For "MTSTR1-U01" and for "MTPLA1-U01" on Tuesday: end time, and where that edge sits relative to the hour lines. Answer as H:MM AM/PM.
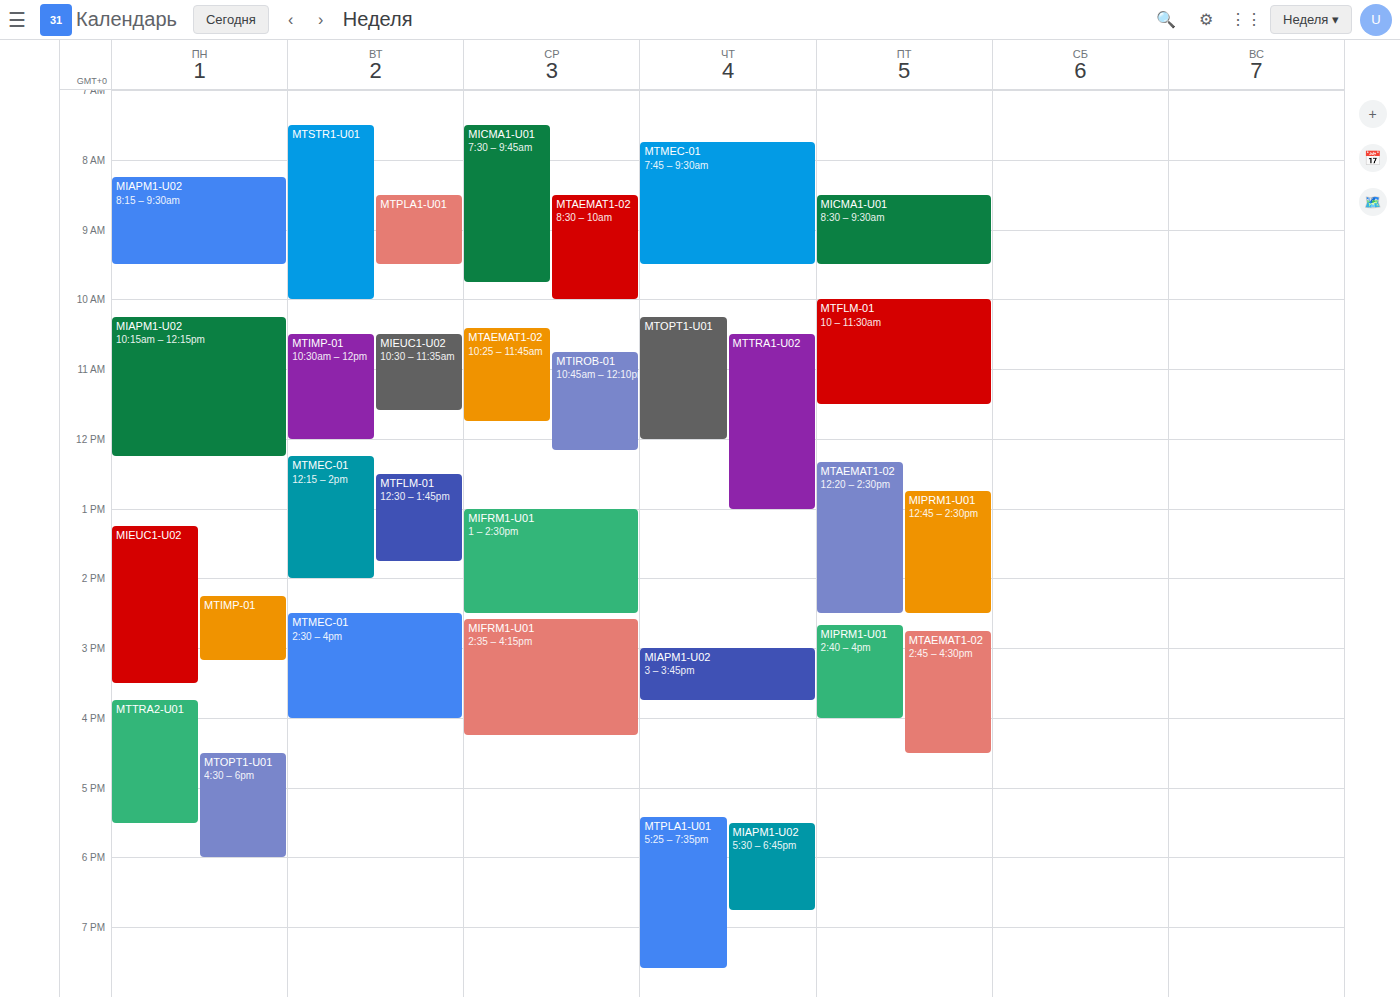
"MTSTR1-U01": 10:00 AM, exactly on the 10 AM line. "MTPLA1-U01": 9:30 AM, halfway between the 9 AM and 10 AM lines.